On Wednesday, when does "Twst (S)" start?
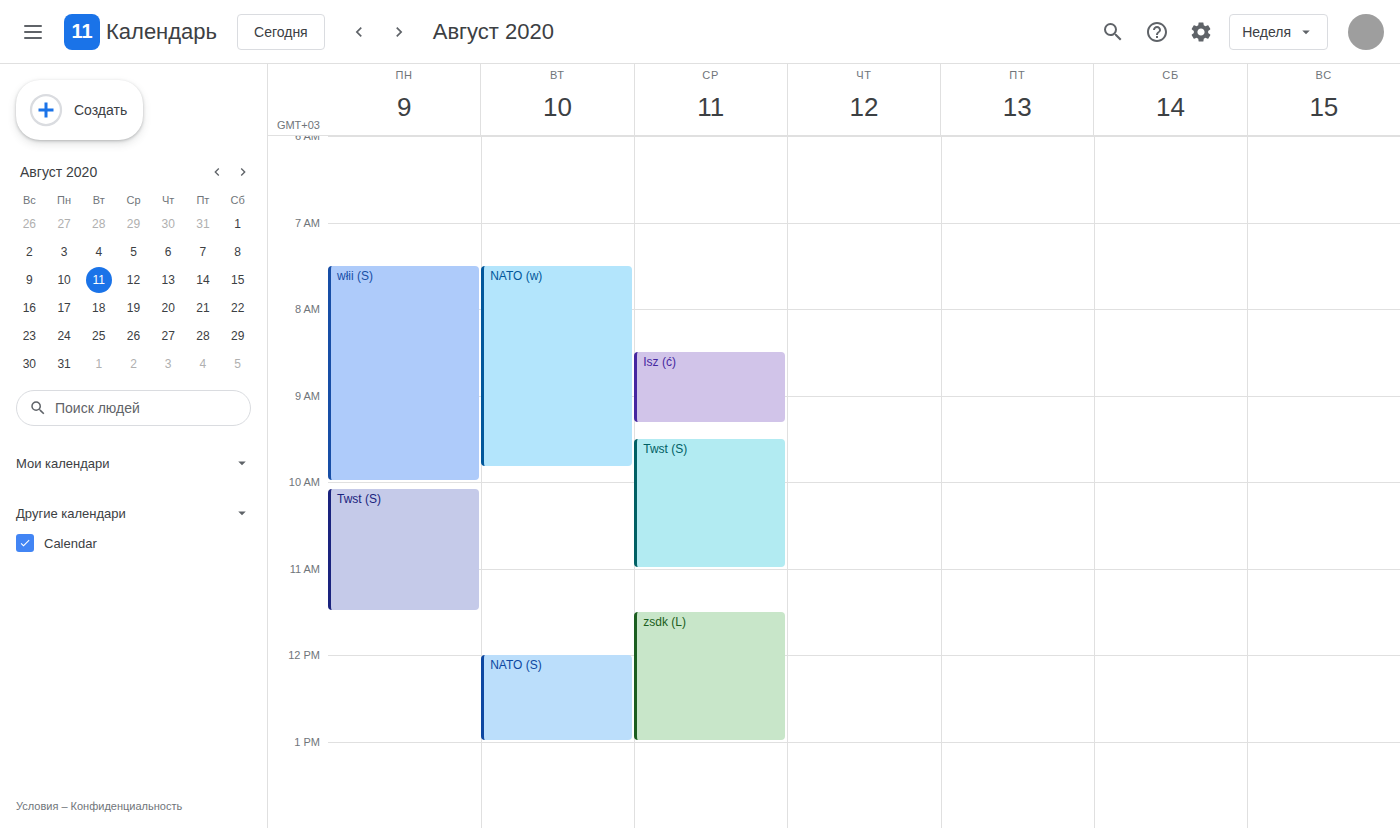
9:30 AM